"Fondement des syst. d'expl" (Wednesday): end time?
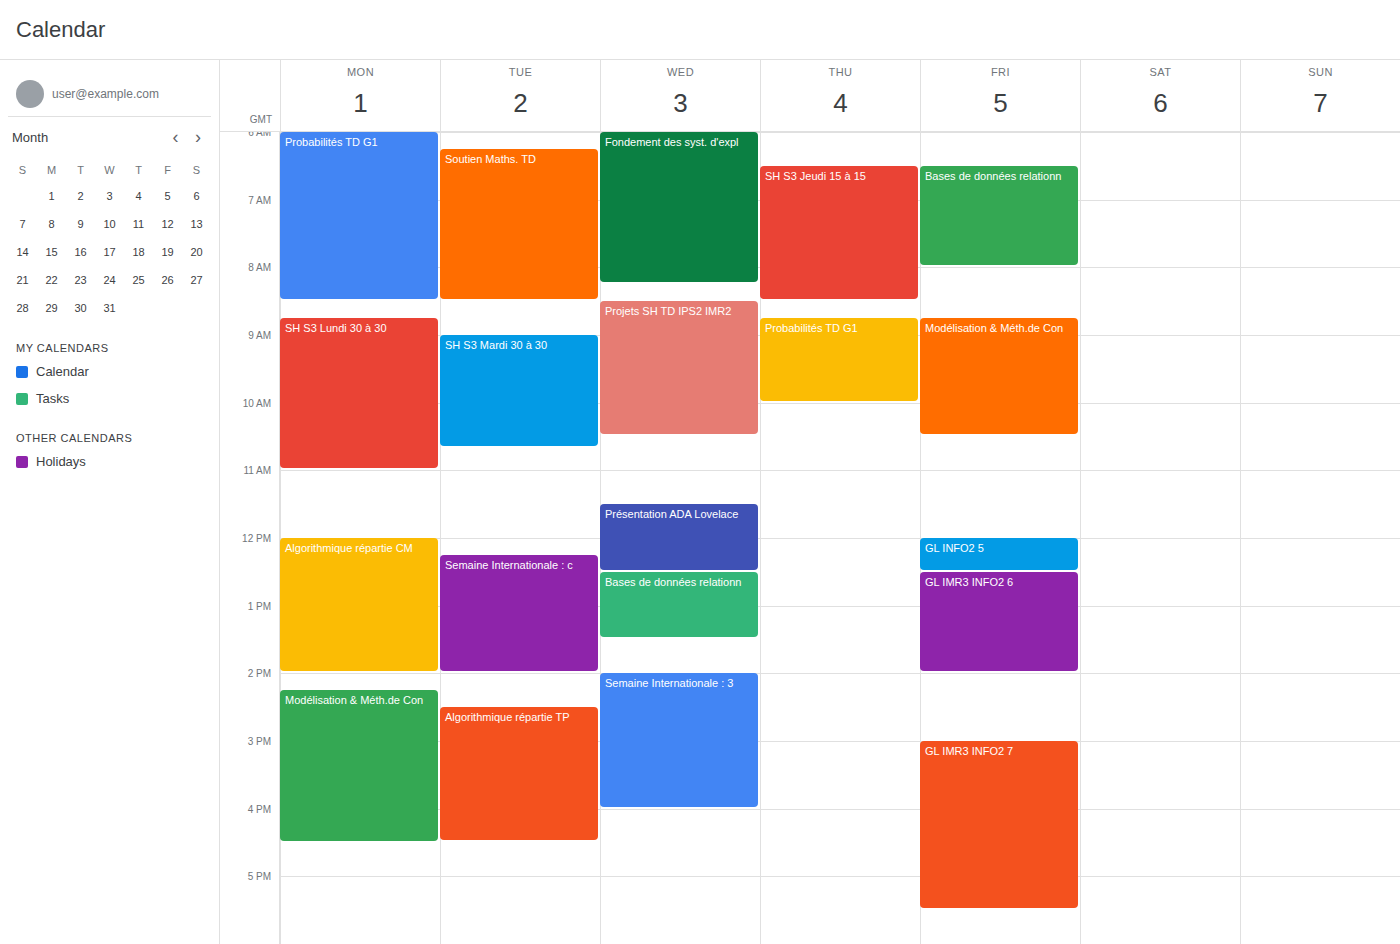
8:15 AM